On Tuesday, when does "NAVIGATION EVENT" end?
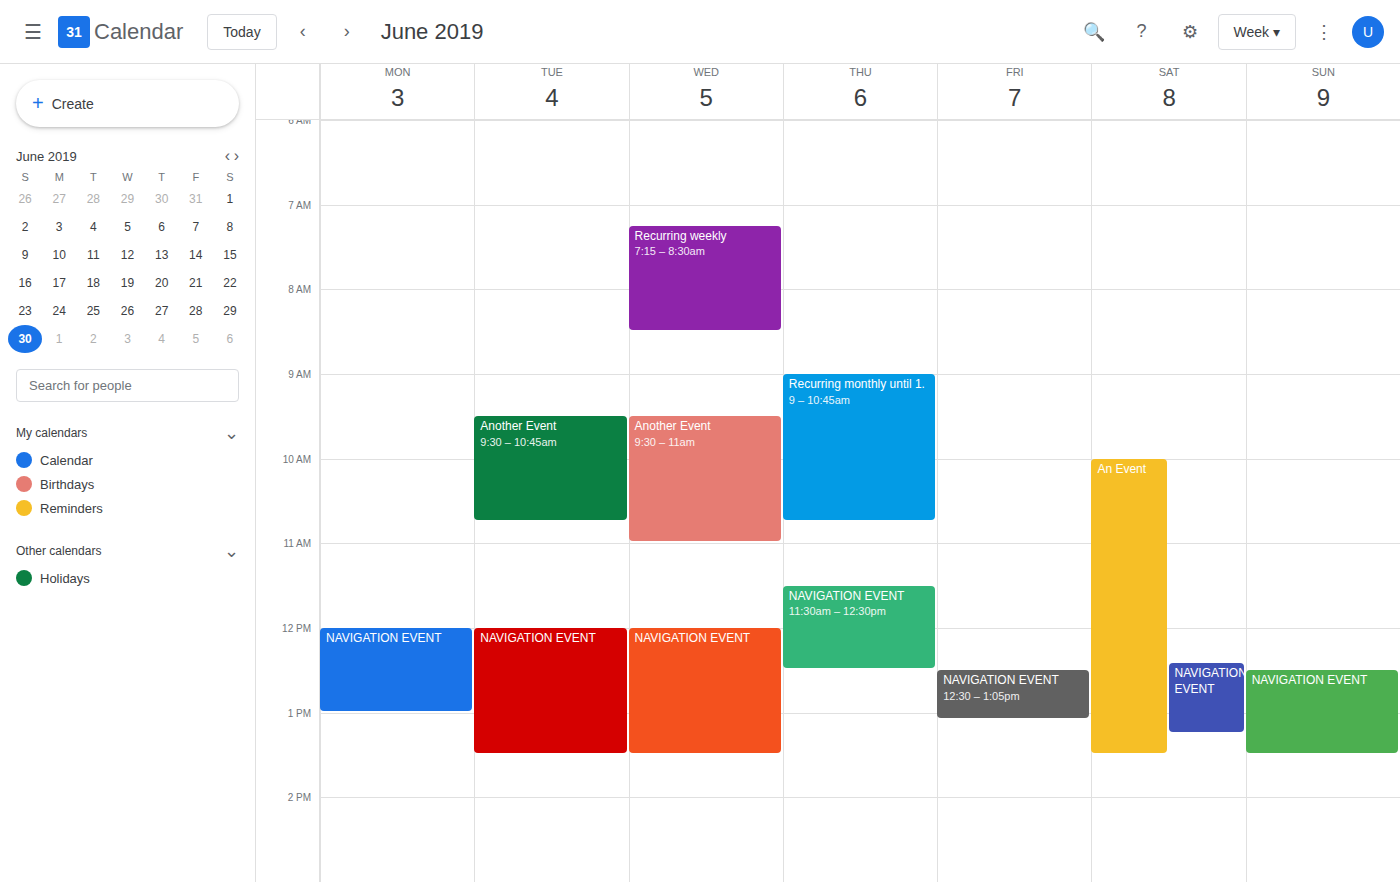
1:30 PM